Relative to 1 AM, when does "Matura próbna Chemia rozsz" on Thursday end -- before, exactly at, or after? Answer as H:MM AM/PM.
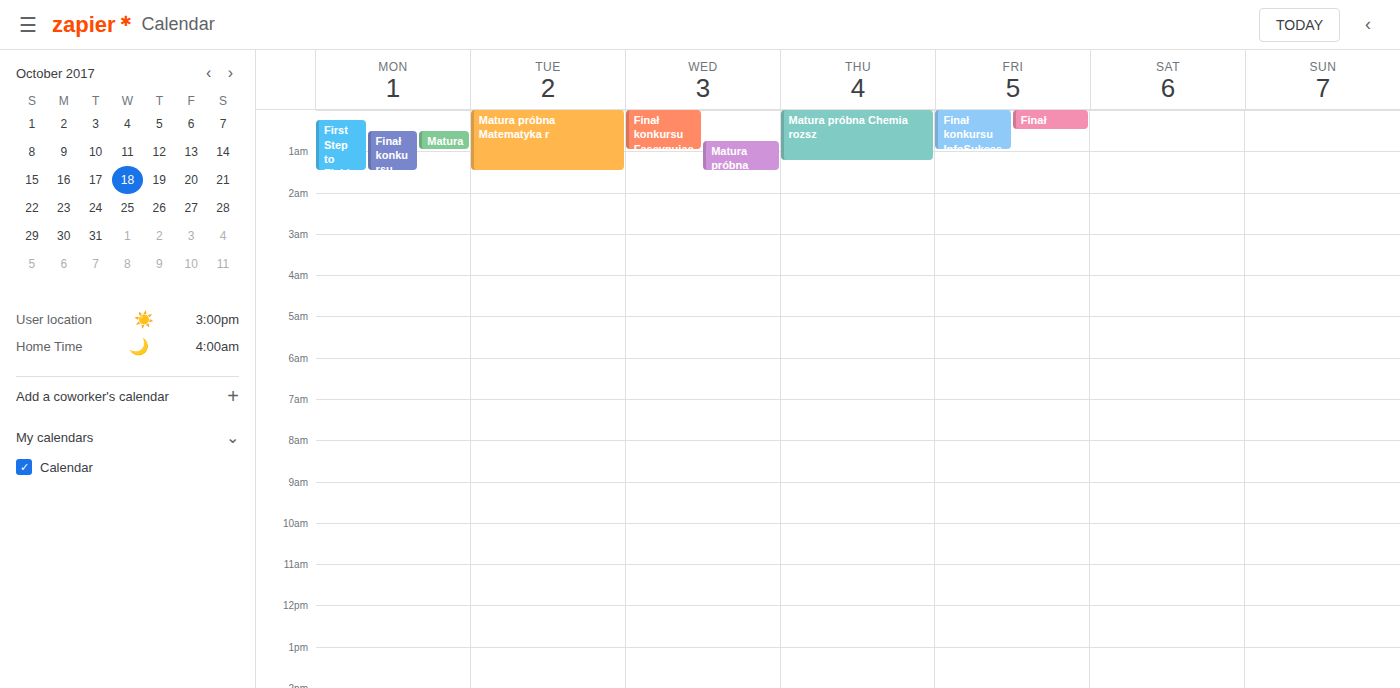
1:15 AM -- after 1 AM, 15 minutes below the 1 AM line.